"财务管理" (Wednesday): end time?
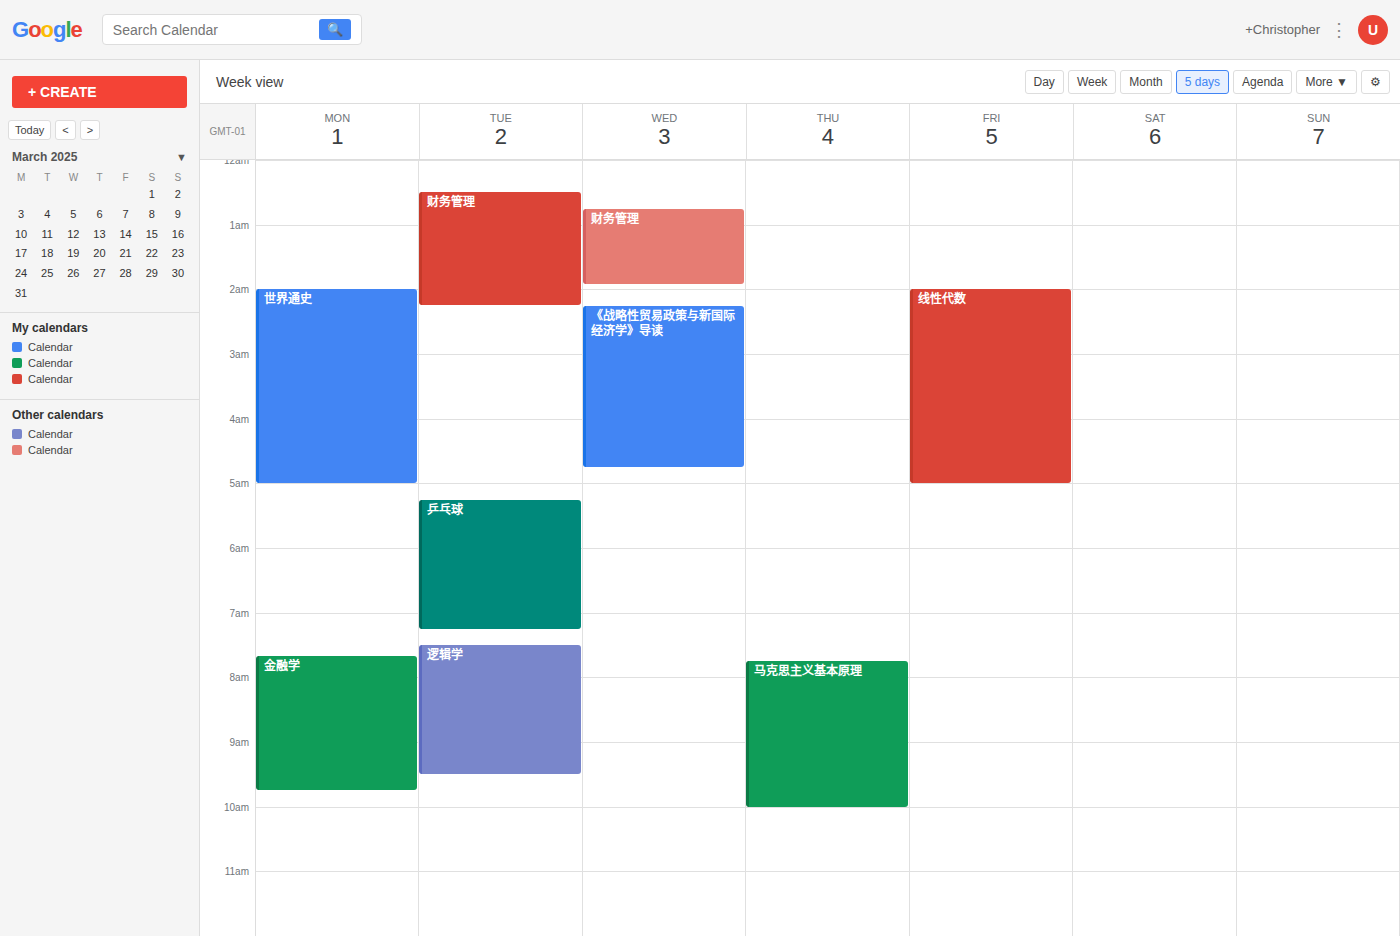
01:55